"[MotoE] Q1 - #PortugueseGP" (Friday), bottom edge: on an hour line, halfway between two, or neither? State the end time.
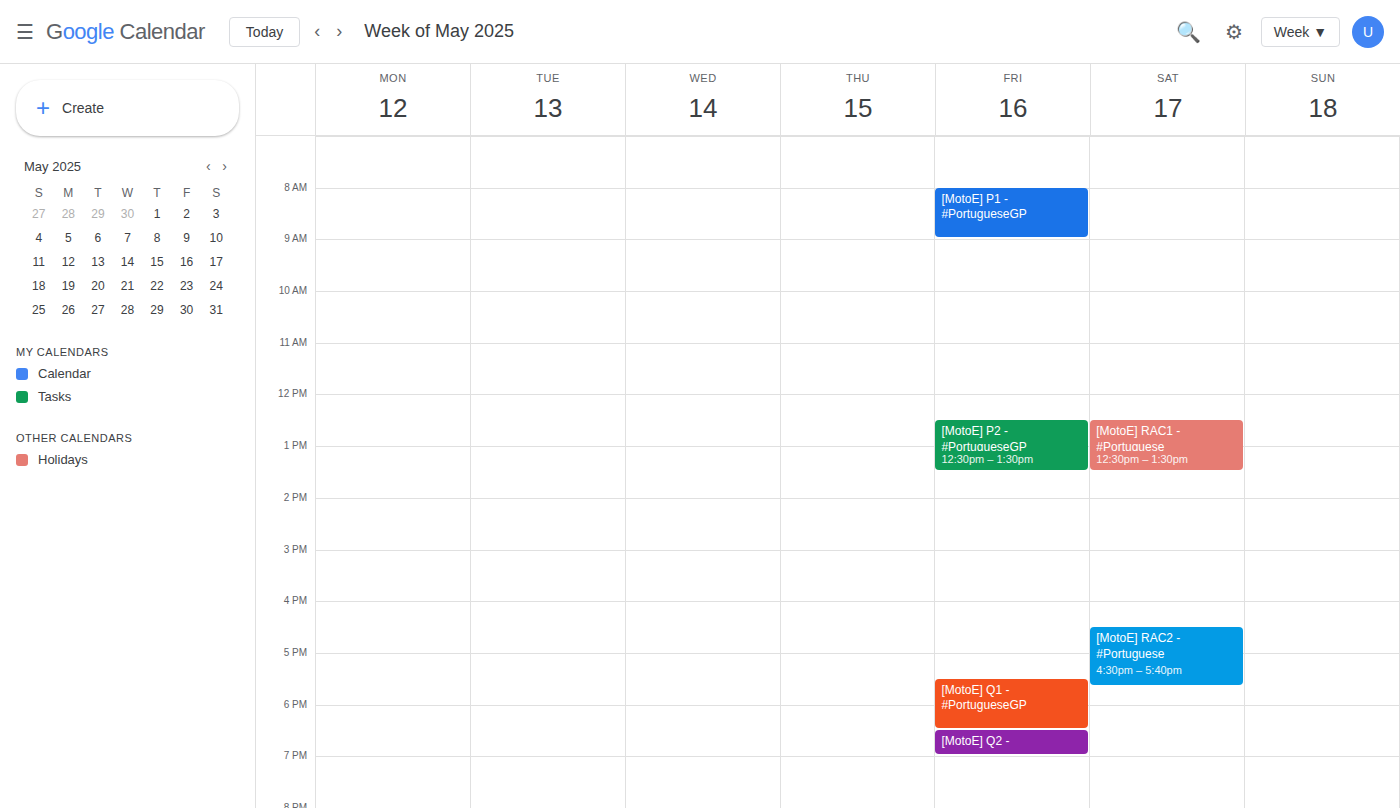
6:30 PM -- halfway between the 6 PM and 7 PM lines.